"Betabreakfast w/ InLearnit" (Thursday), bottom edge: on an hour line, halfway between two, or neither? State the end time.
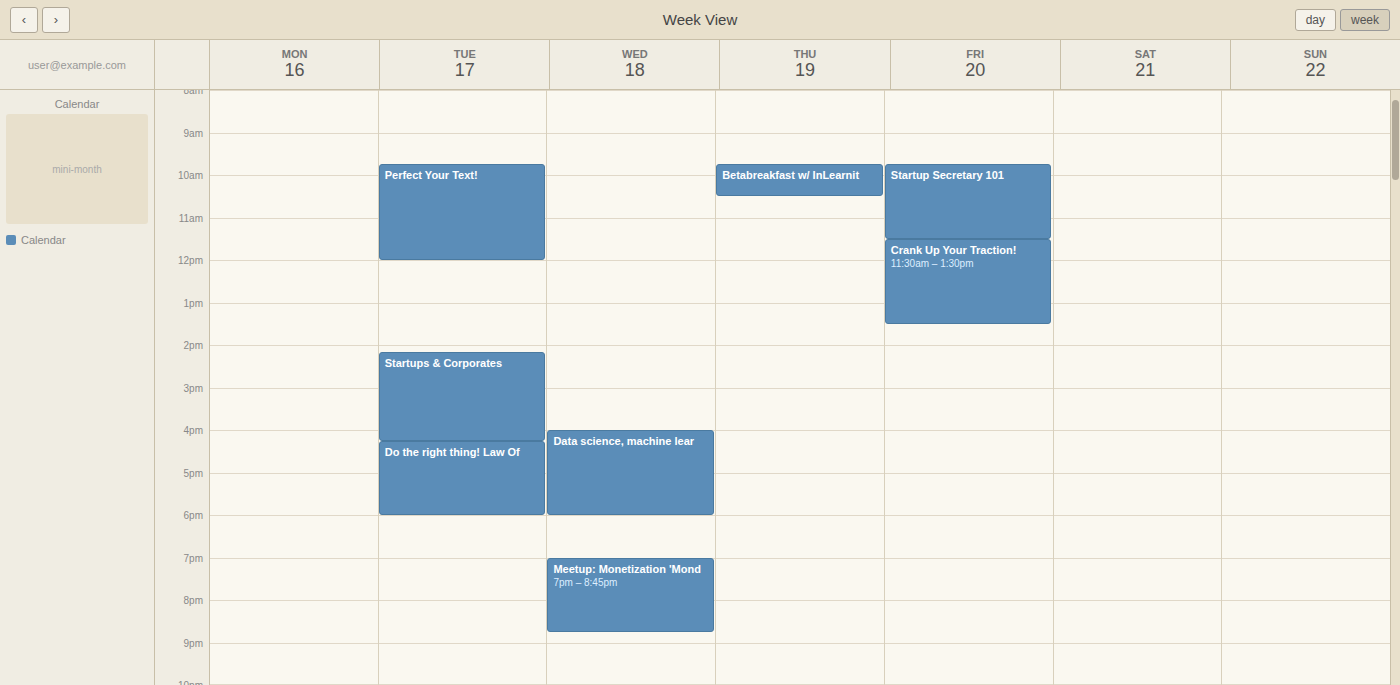
10:30 AM -- halfway between the 10 AM and 11 AM lines.